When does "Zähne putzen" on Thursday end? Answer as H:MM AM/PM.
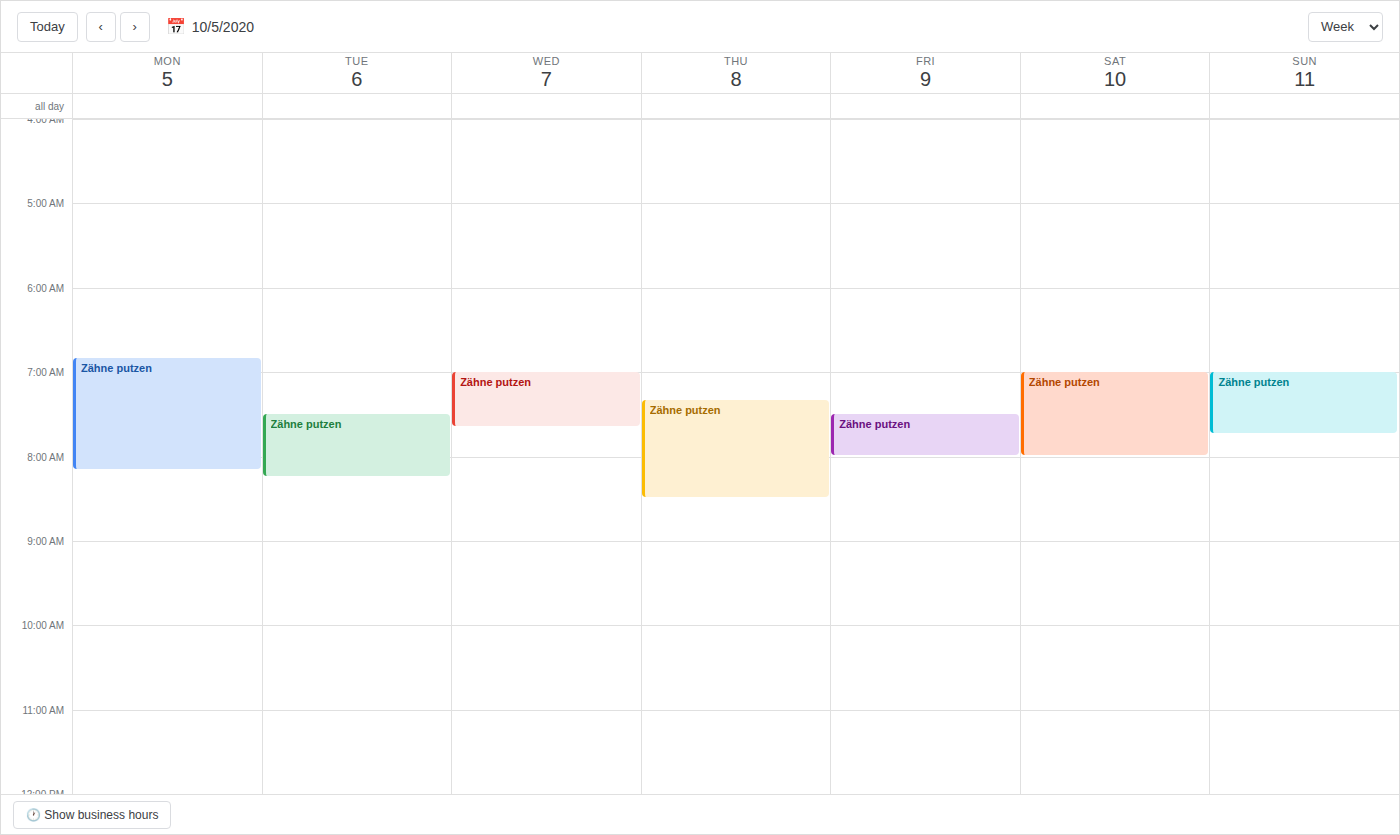
8:30 AM